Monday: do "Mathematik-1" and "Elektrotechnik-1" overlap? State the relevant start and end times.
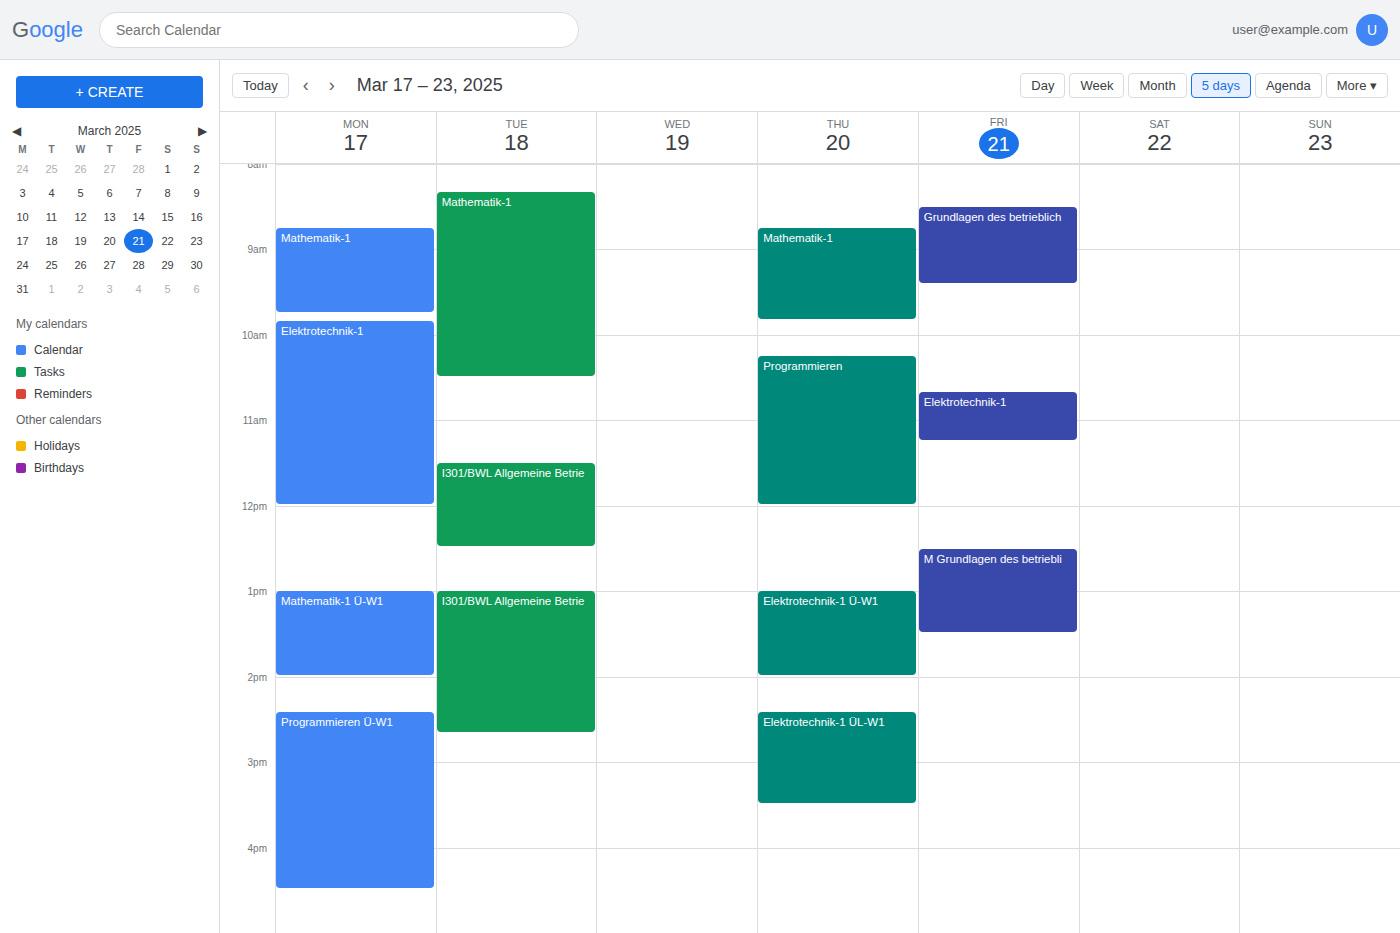
"Mathematik-1" ends at 9:45 AM and "Elektrotechnik-1" starts at 9:50 AM -- no overlap.